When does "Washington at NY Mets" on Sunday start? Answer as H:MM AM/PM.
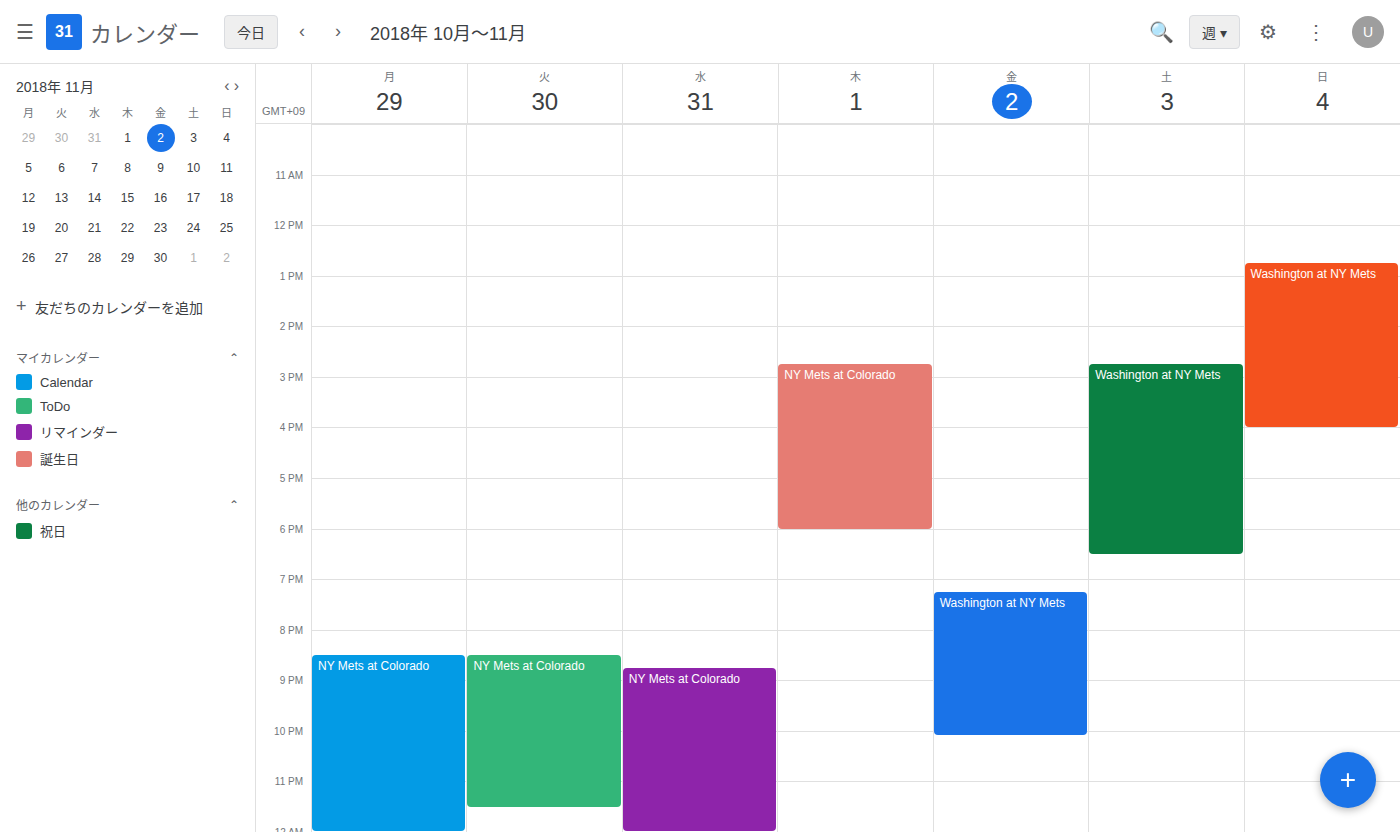
12:45 PM